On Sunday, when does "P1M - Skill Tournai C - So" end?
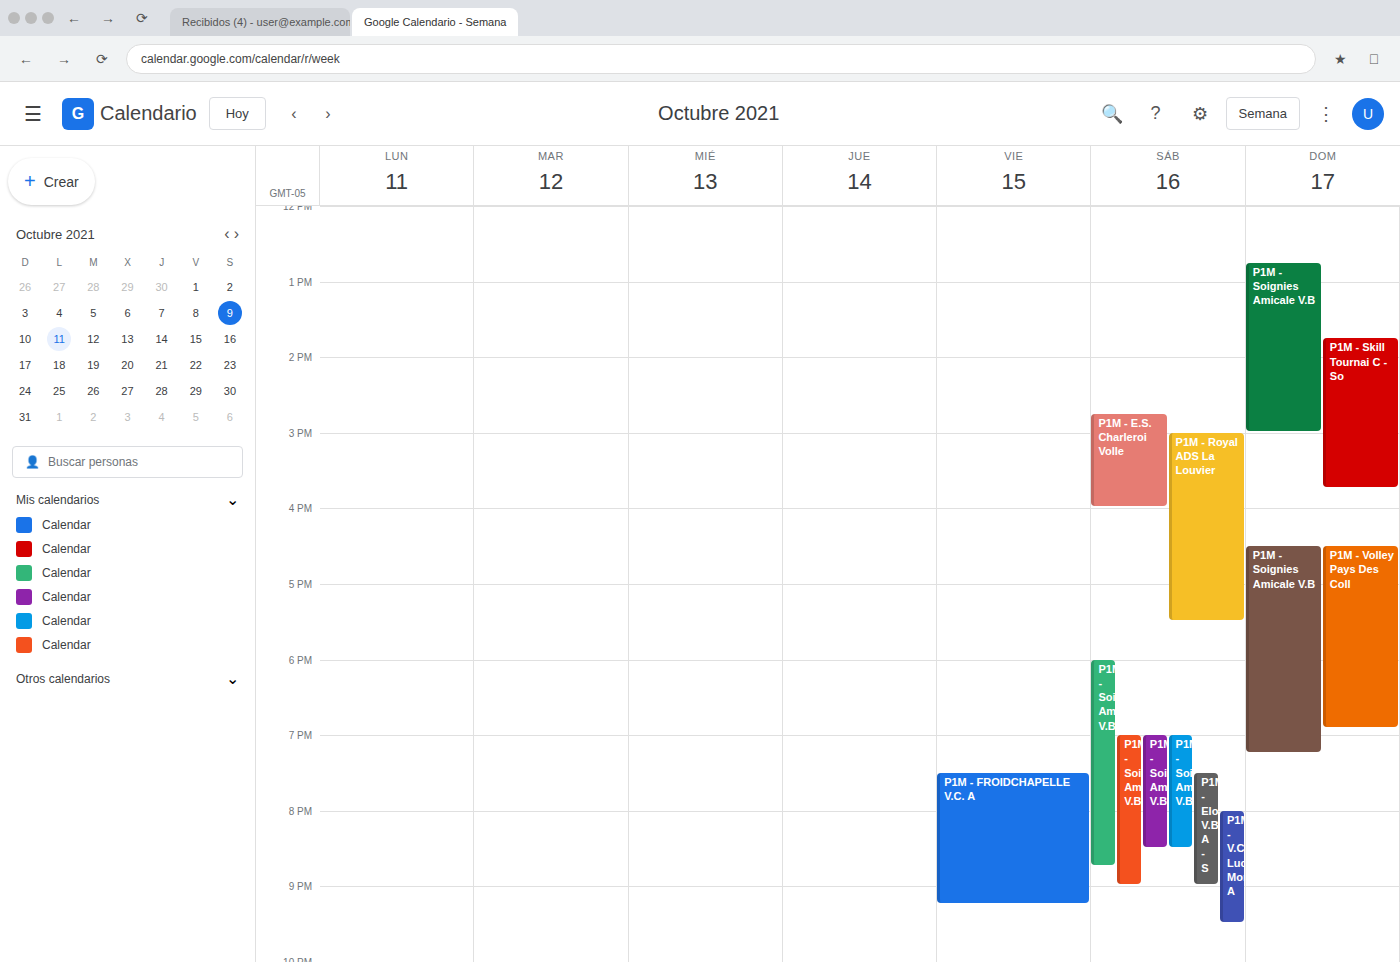
3:45 PM